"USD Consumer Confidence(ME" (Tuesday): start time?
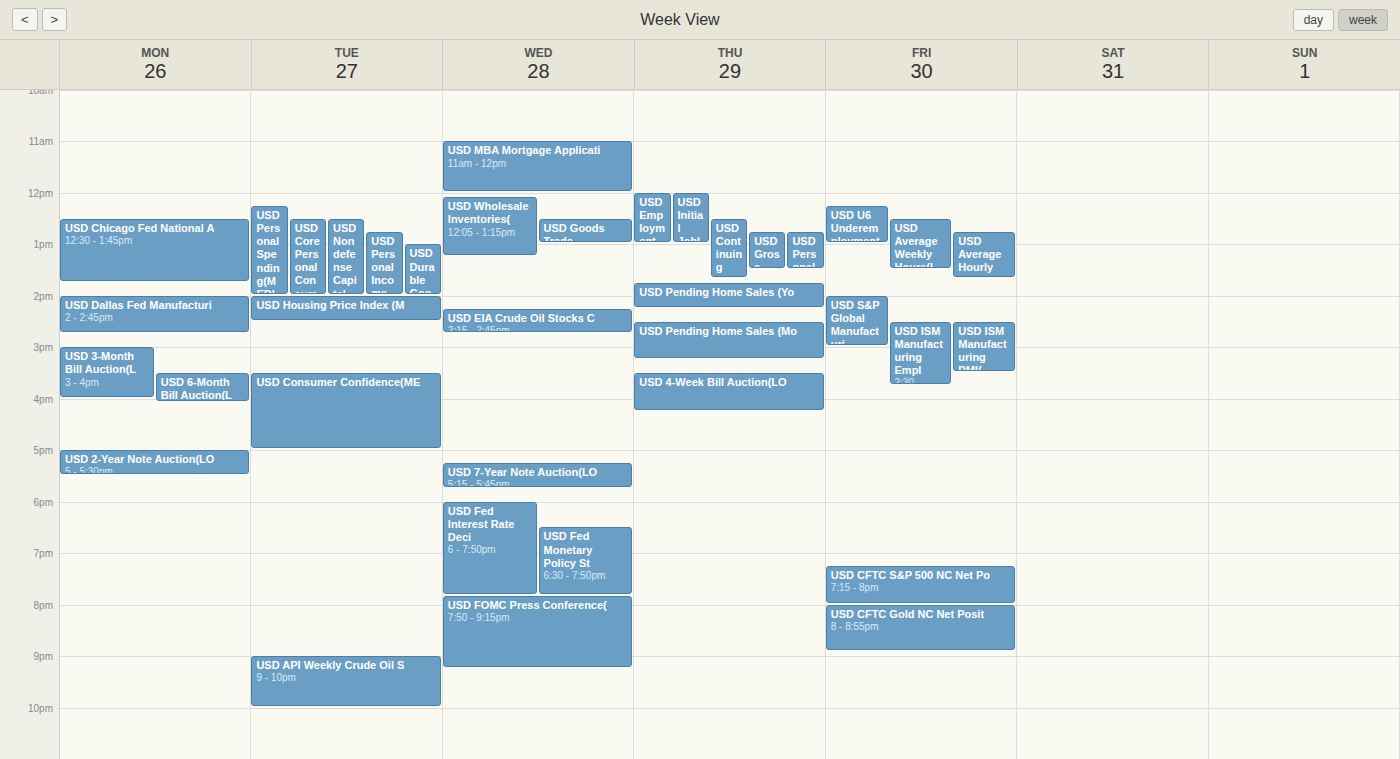
3:30 PM